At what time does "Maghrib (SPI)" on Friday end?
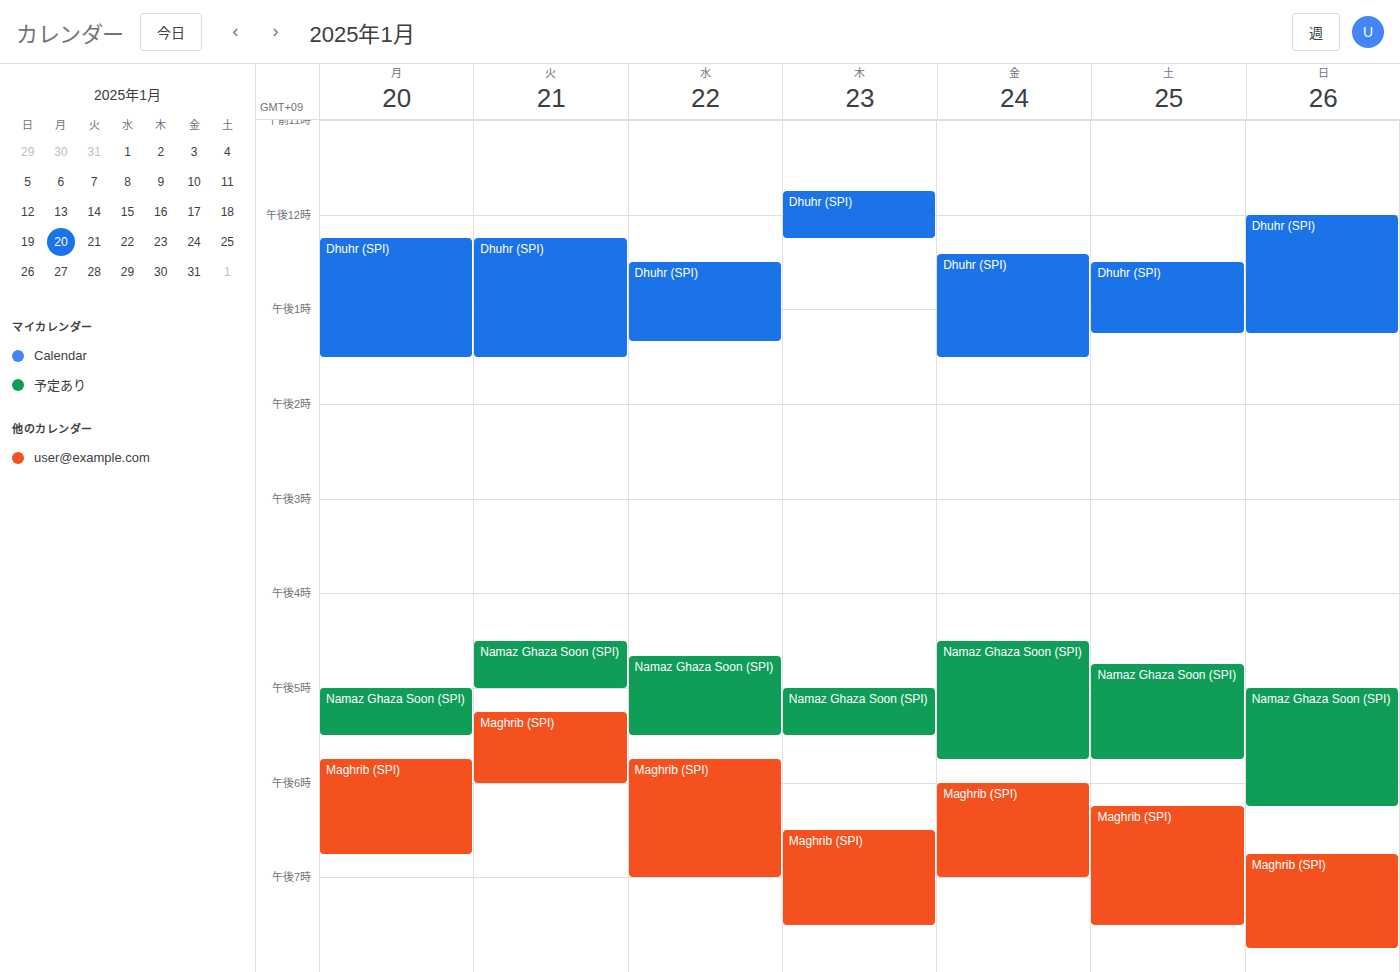
7:00 PM